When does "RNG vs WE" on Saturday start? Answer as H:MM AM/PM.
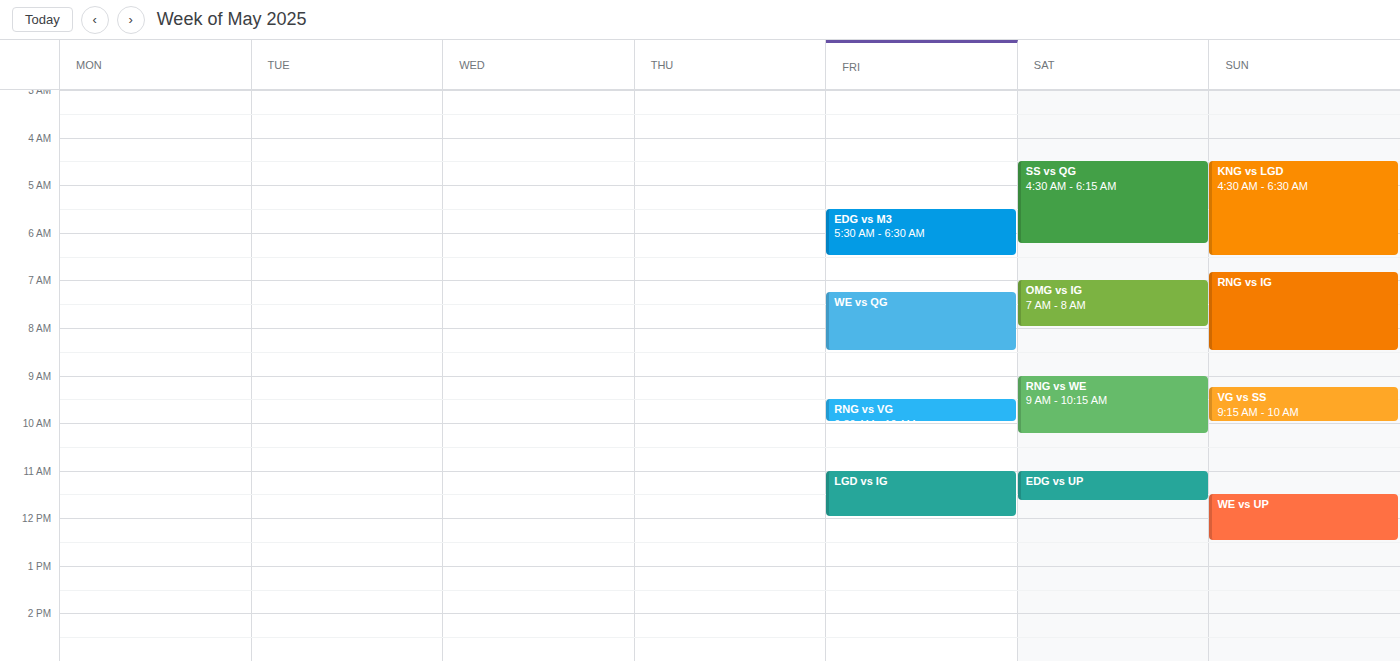
9:00 AM